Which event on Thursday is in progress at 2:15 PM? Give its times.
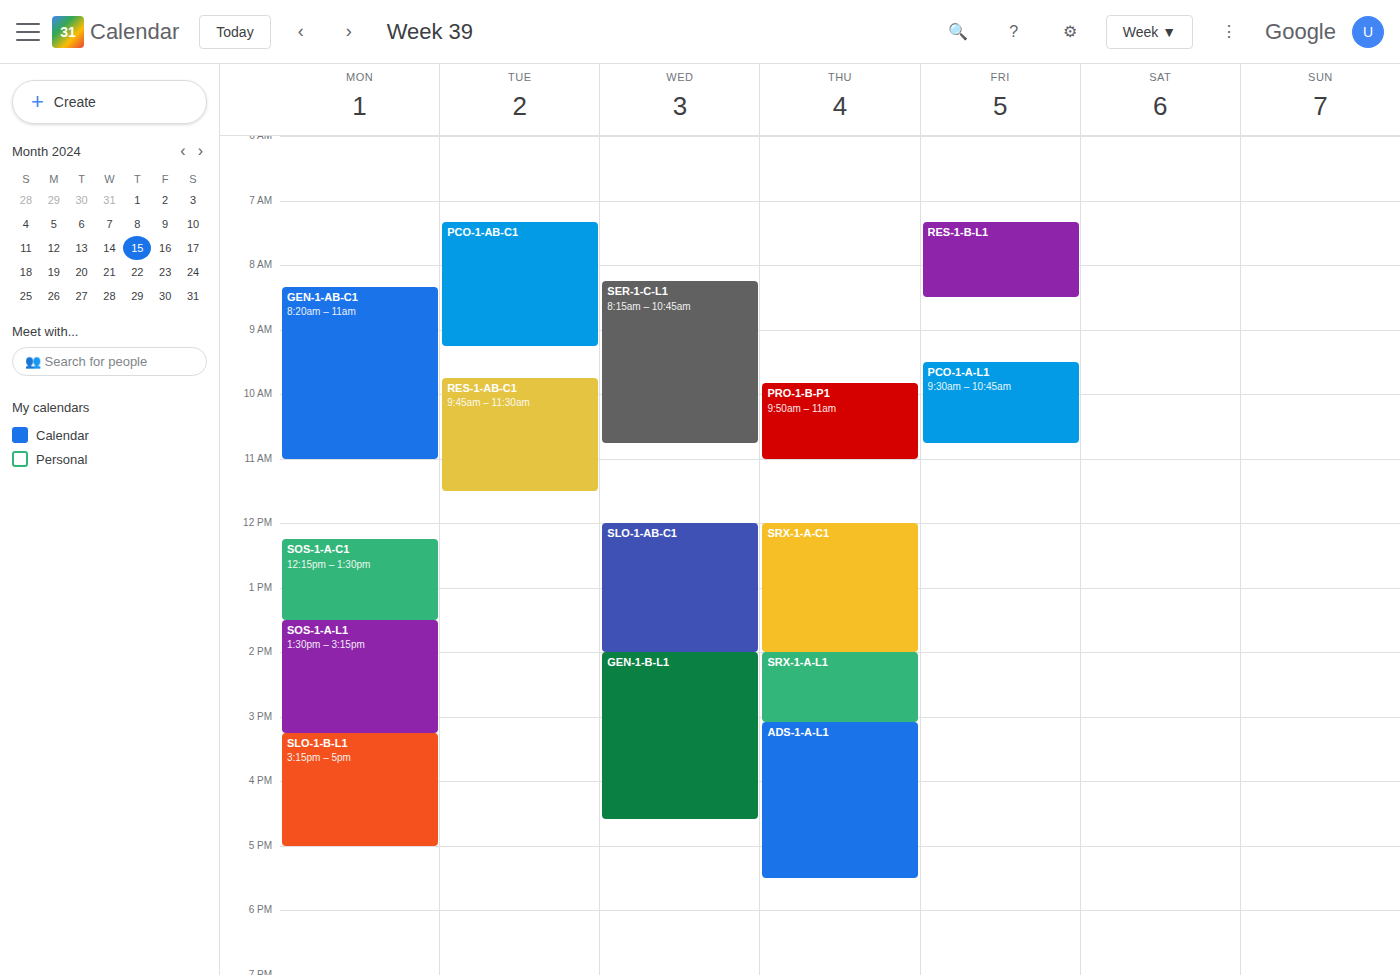
"SRX-1-A-L1", 2:00 PM to 3:05 PM